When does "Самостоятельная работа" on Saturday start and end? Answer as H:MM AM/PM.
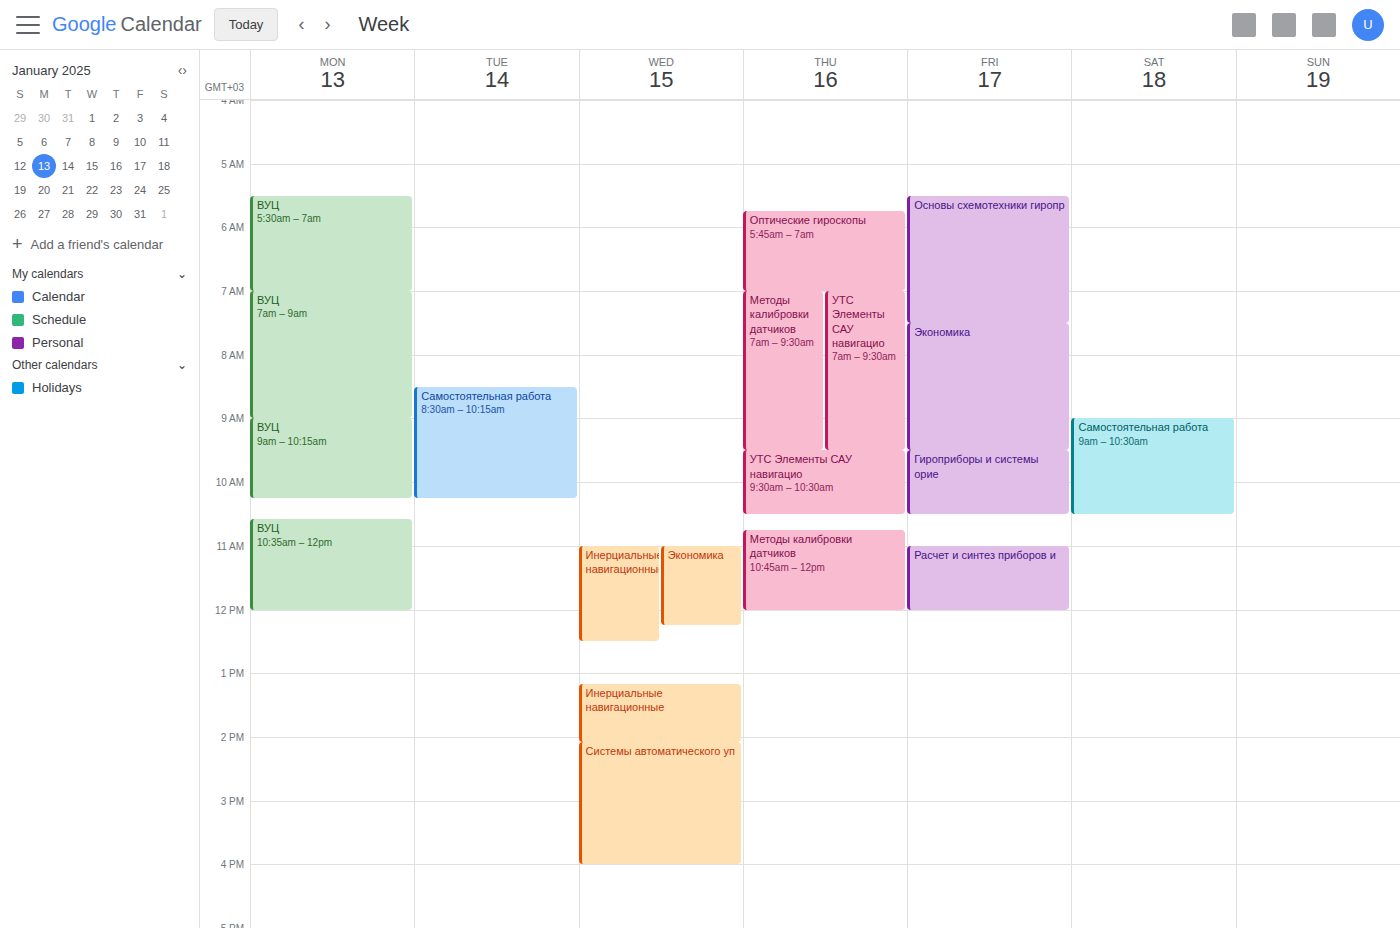
9:00 AM to 10:30 AM